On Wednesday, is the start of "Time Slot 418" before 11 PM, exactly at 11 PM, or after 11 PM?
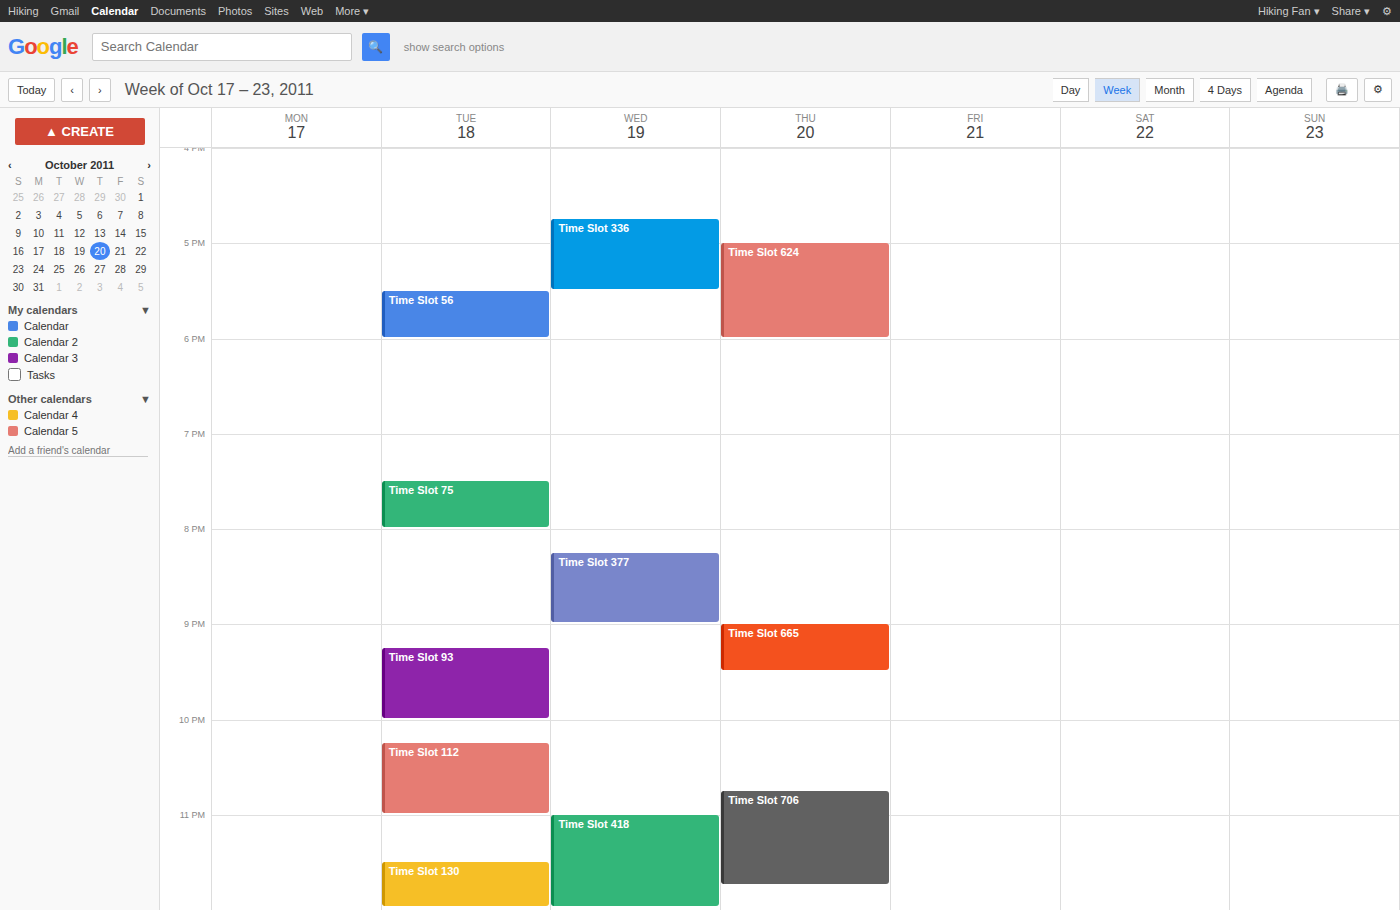
11:00 PM -- exactly at 11 PM, on the 11 PM line.